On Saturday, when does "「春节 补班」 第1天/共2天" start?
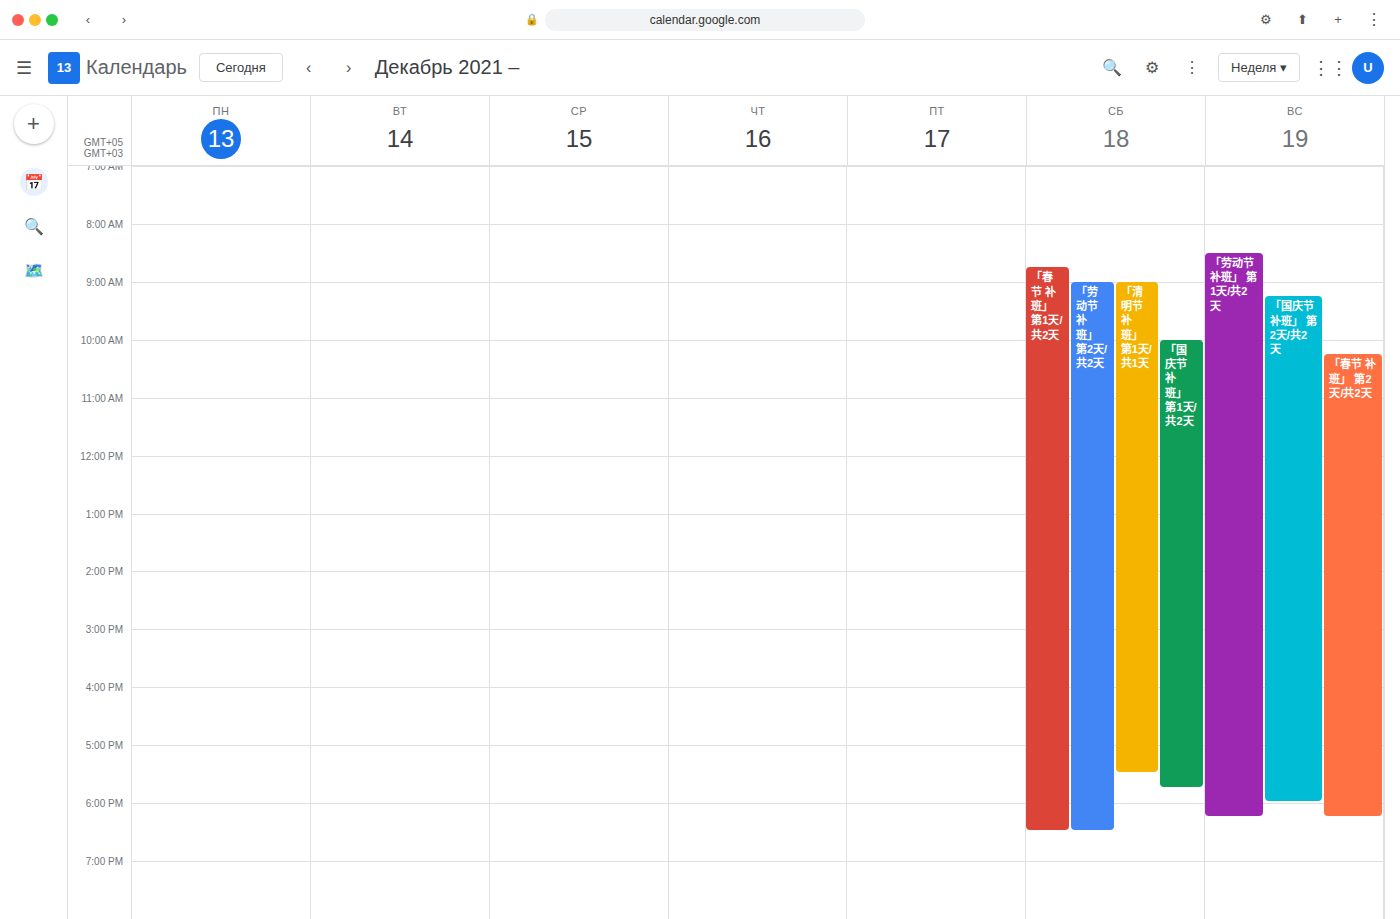
8:45 AM